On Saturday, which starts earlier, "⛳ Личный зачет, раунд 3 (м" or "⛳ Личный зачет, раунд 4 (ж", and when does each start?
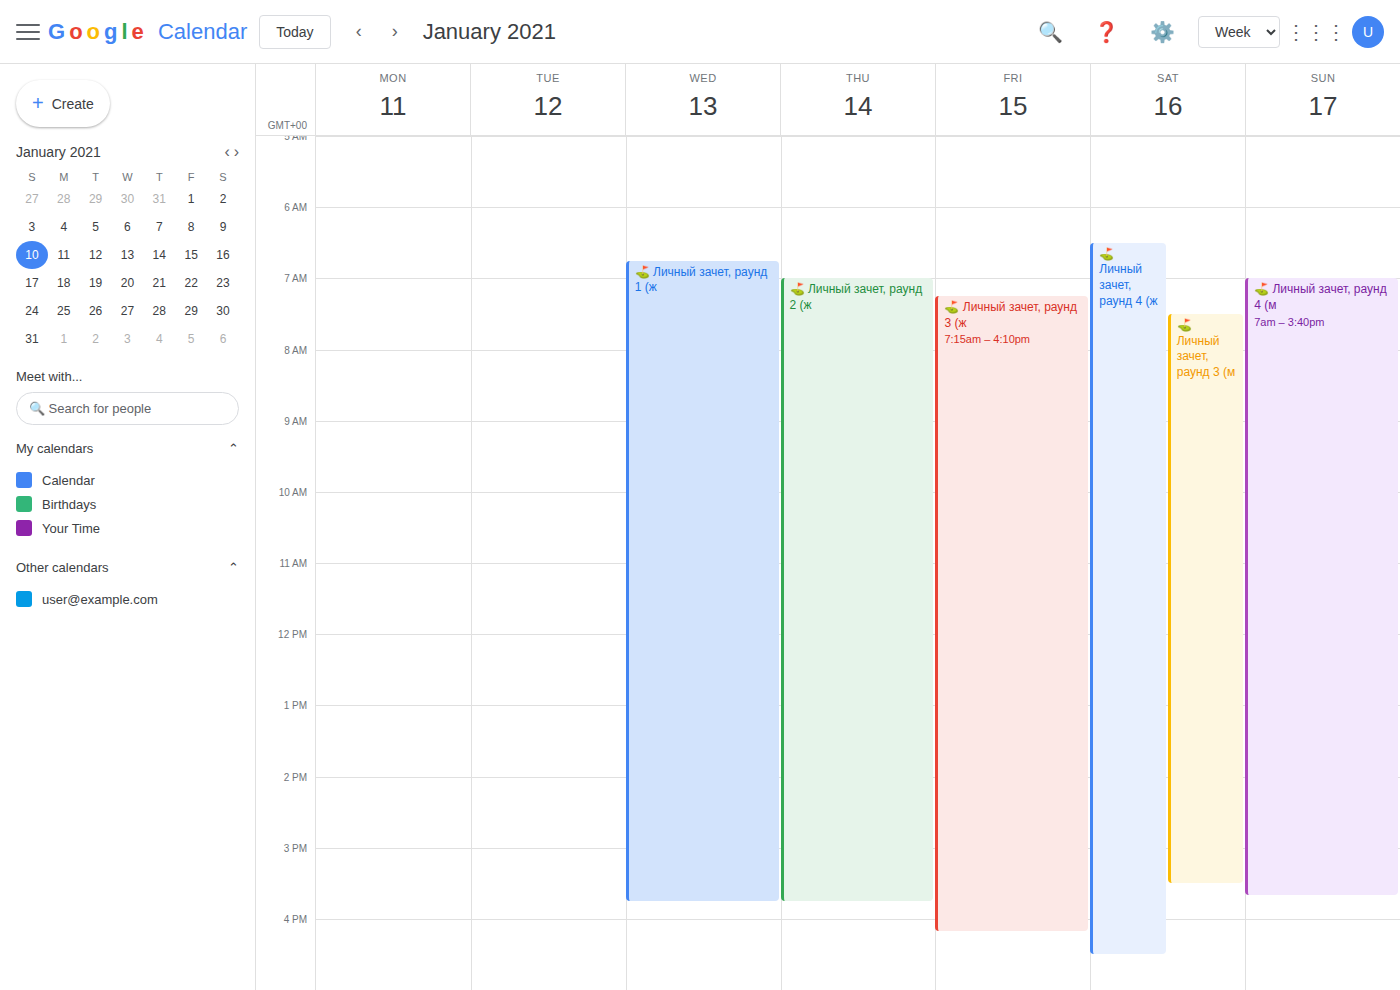
"⛳ Личный зачет, раунд 4 (ж" 6:30 AM; "⛳ Личный зачет, раунд 3 (м" 7:30 AM.